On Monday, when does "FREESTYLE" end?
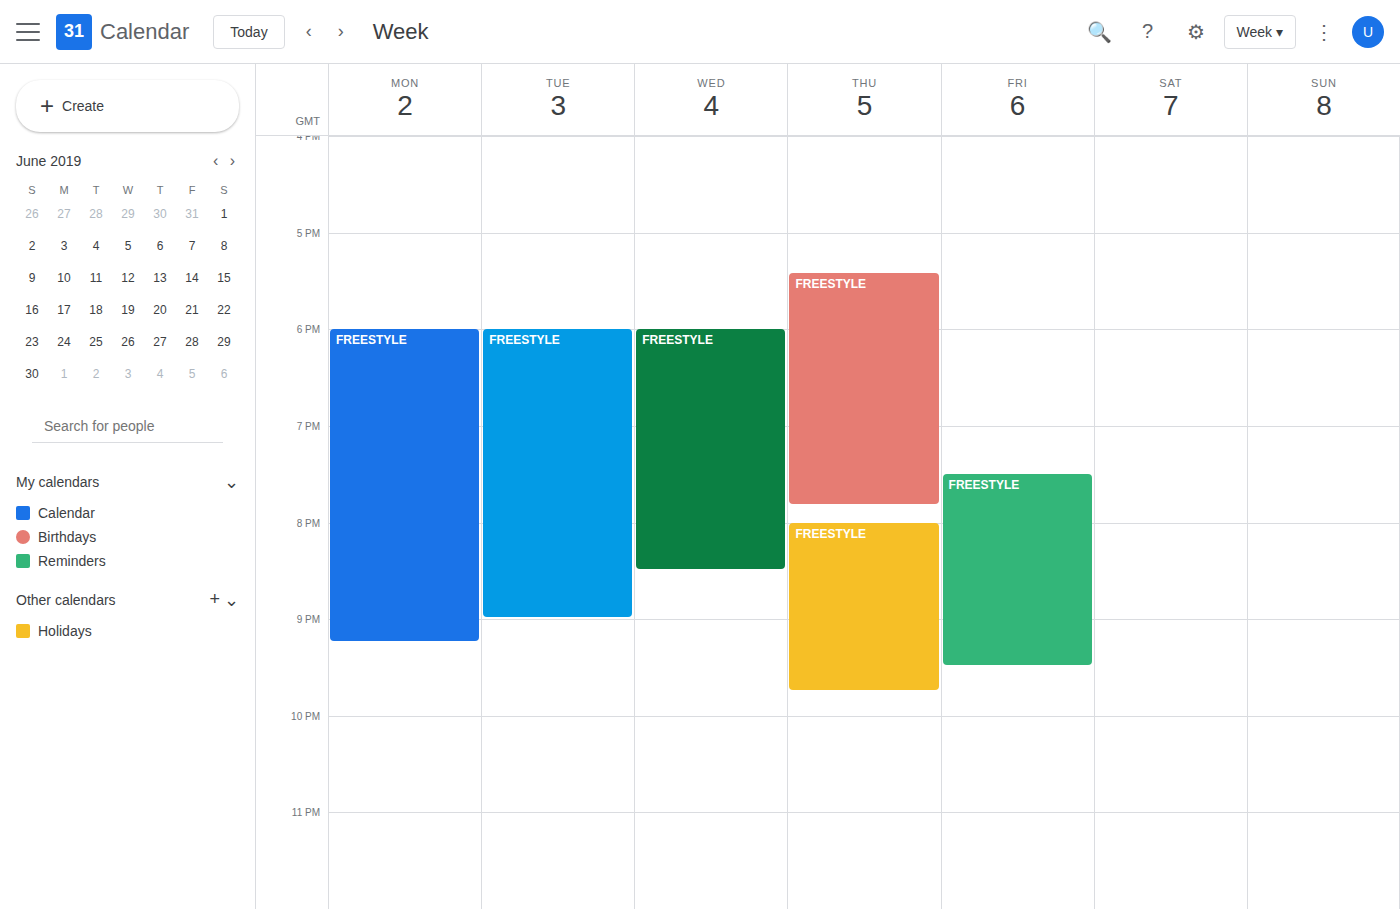
9:15 PM